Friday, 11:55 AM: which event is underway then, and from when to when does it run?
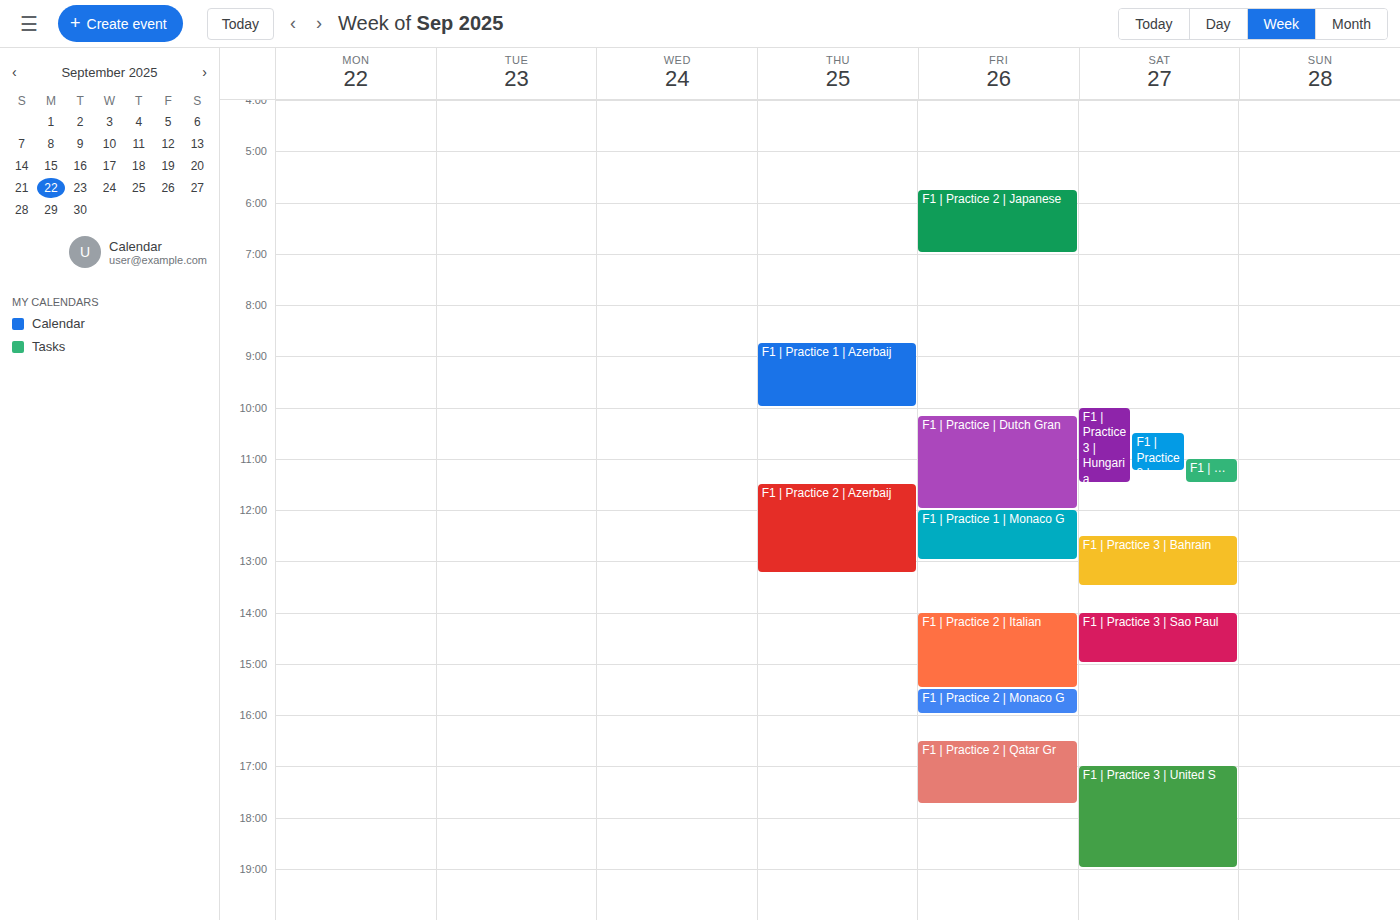
"F1 | Practice | Dutch Gran", 10:10 AM to 12:00 PM